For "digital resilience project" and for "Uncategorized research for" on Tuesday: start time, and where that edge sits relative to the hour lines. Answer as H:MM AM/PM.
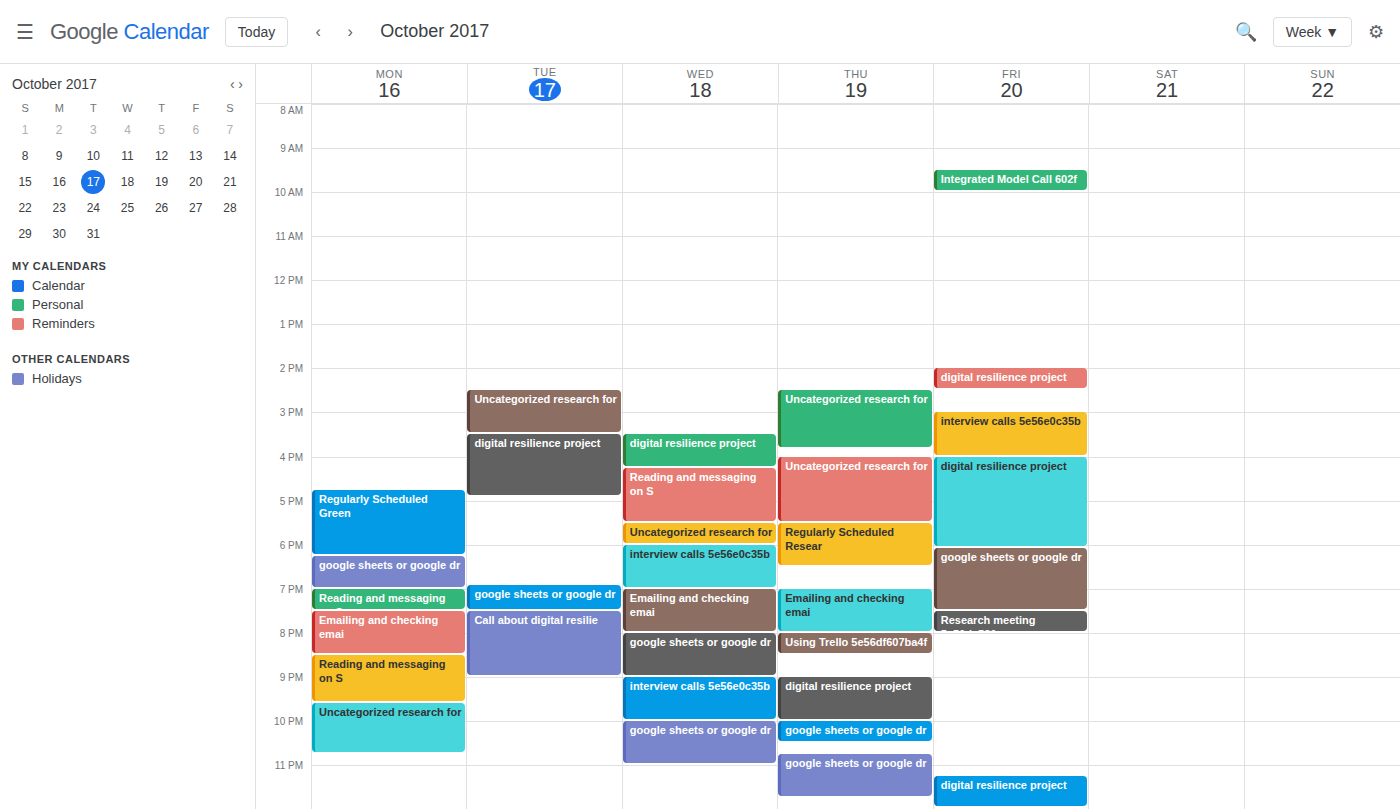
"digital resilience project": 3:30 PM, halfway between the 3 PM and 4 PM lines. "Uncategorized research for": 2:30 PM, halfway between the 2 PM and 3 PM lines.